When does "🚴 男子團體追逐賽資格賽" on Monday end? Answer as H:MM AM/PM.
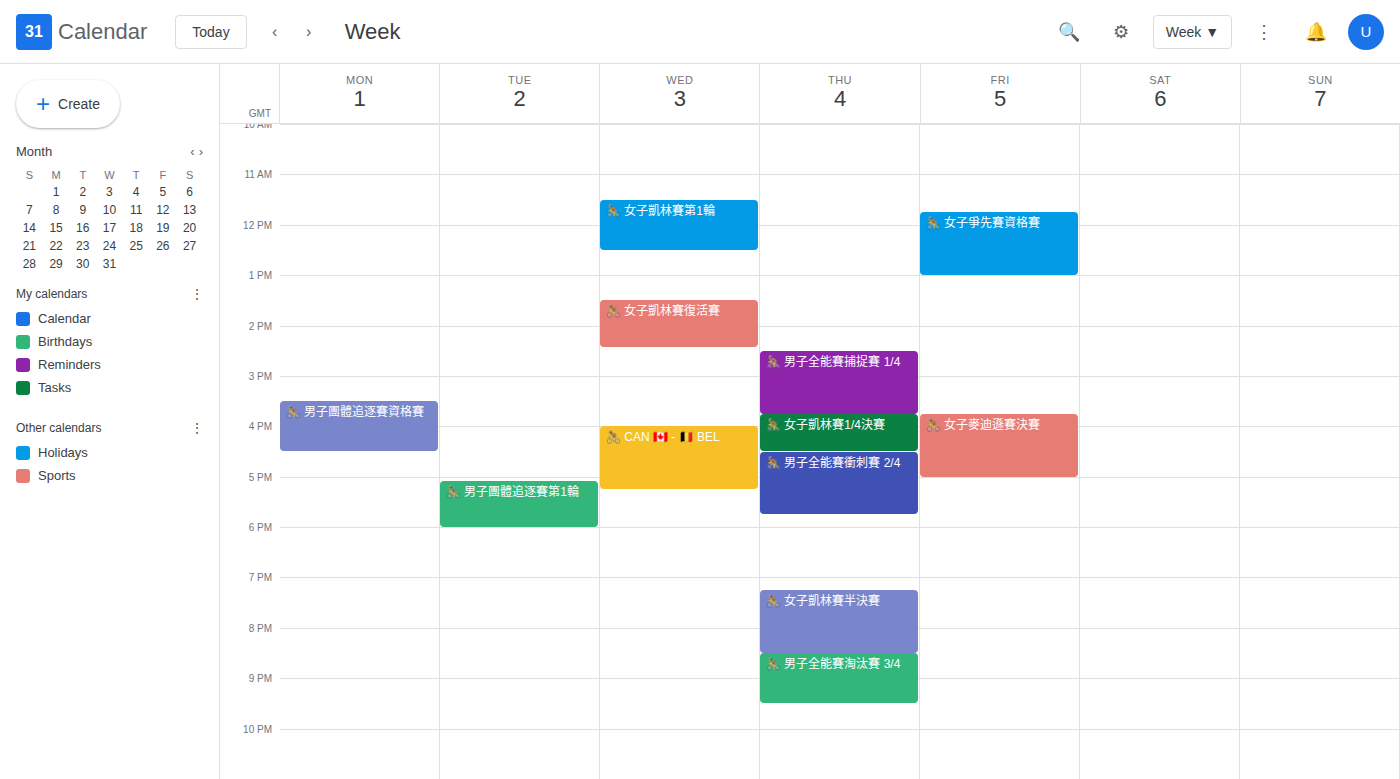
4:30 PM